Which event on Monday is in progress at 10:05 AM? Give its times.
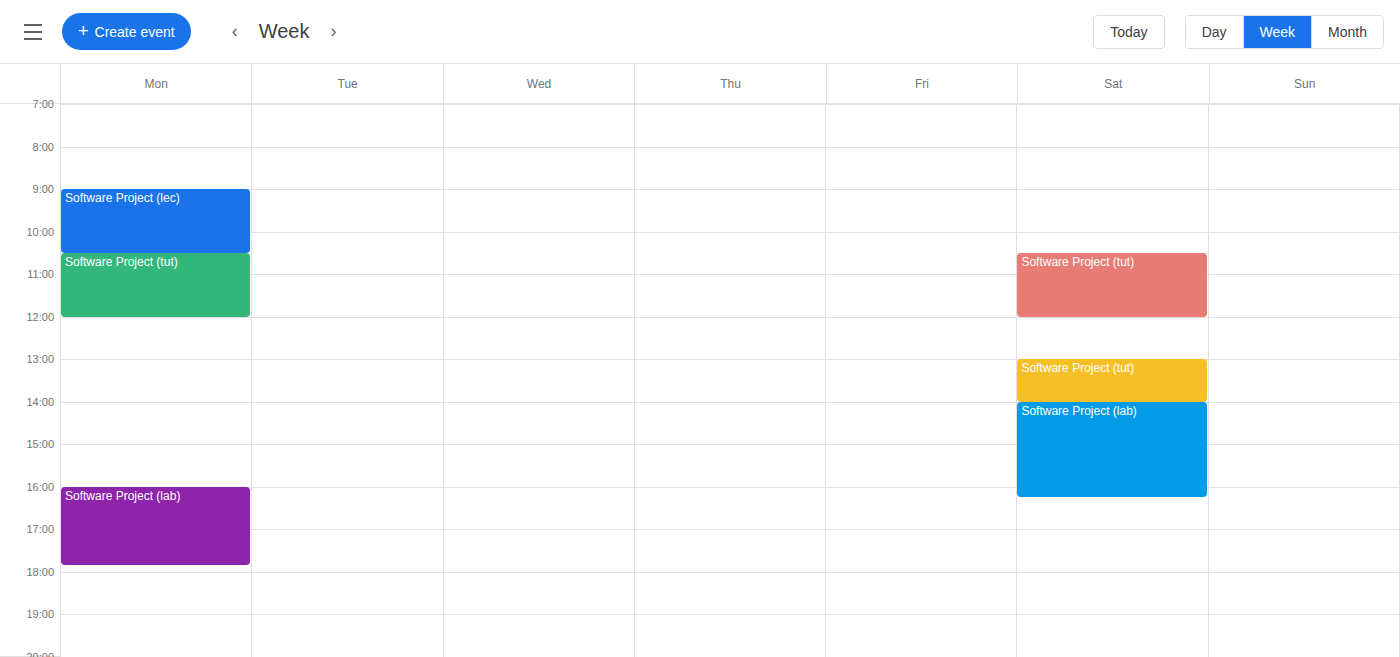
"Software Project (lec)", 9:00 AM to 10:30 AM